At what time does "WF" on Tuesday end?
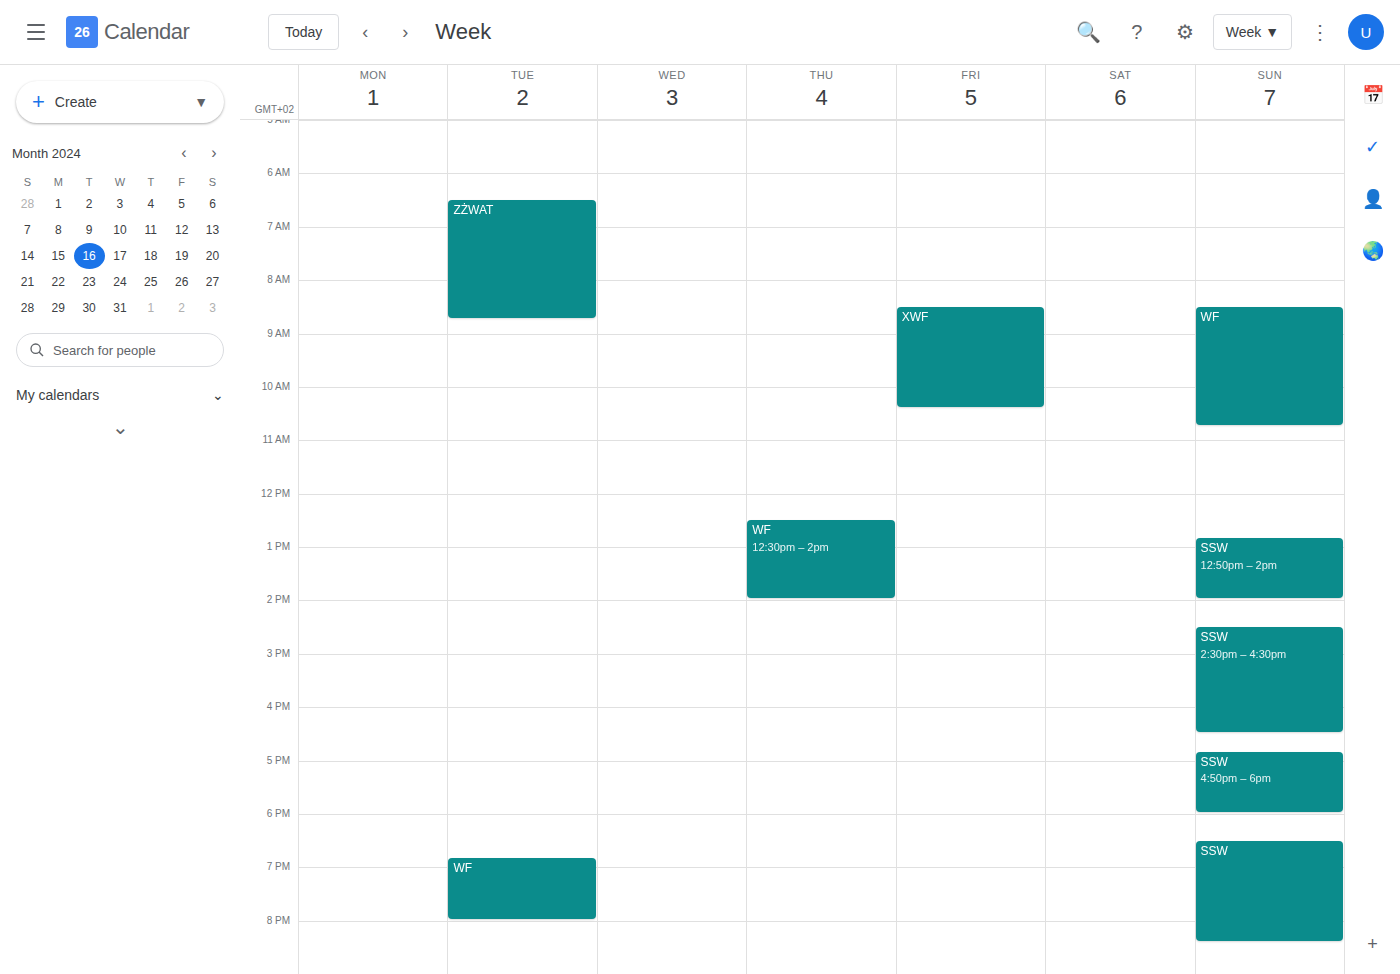
20:00